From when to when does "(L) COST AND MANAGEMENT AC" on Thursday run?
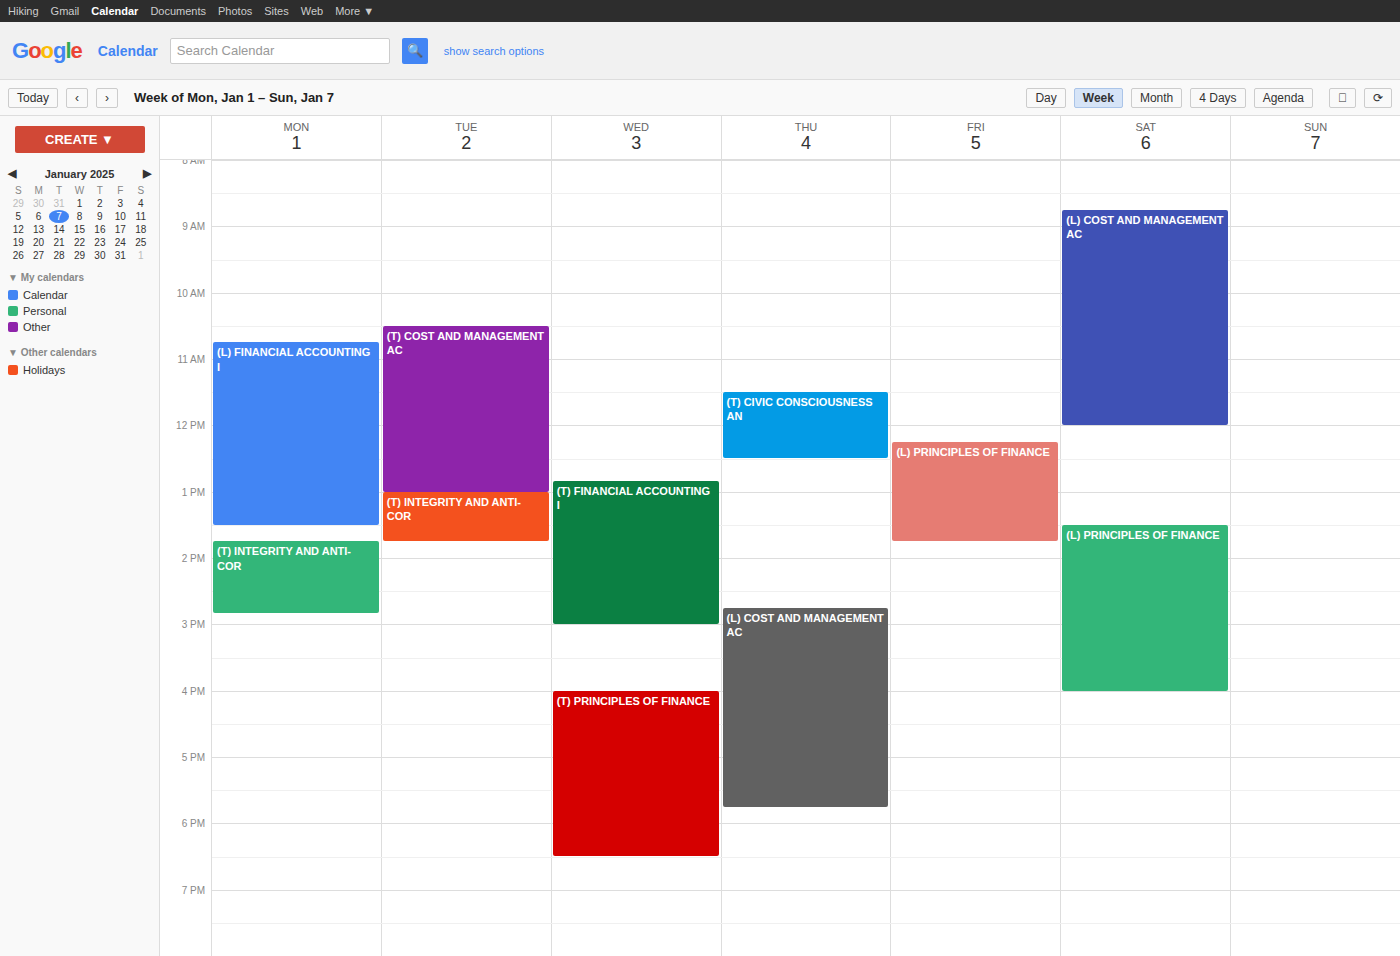
2:45 PM to 5:45 PM